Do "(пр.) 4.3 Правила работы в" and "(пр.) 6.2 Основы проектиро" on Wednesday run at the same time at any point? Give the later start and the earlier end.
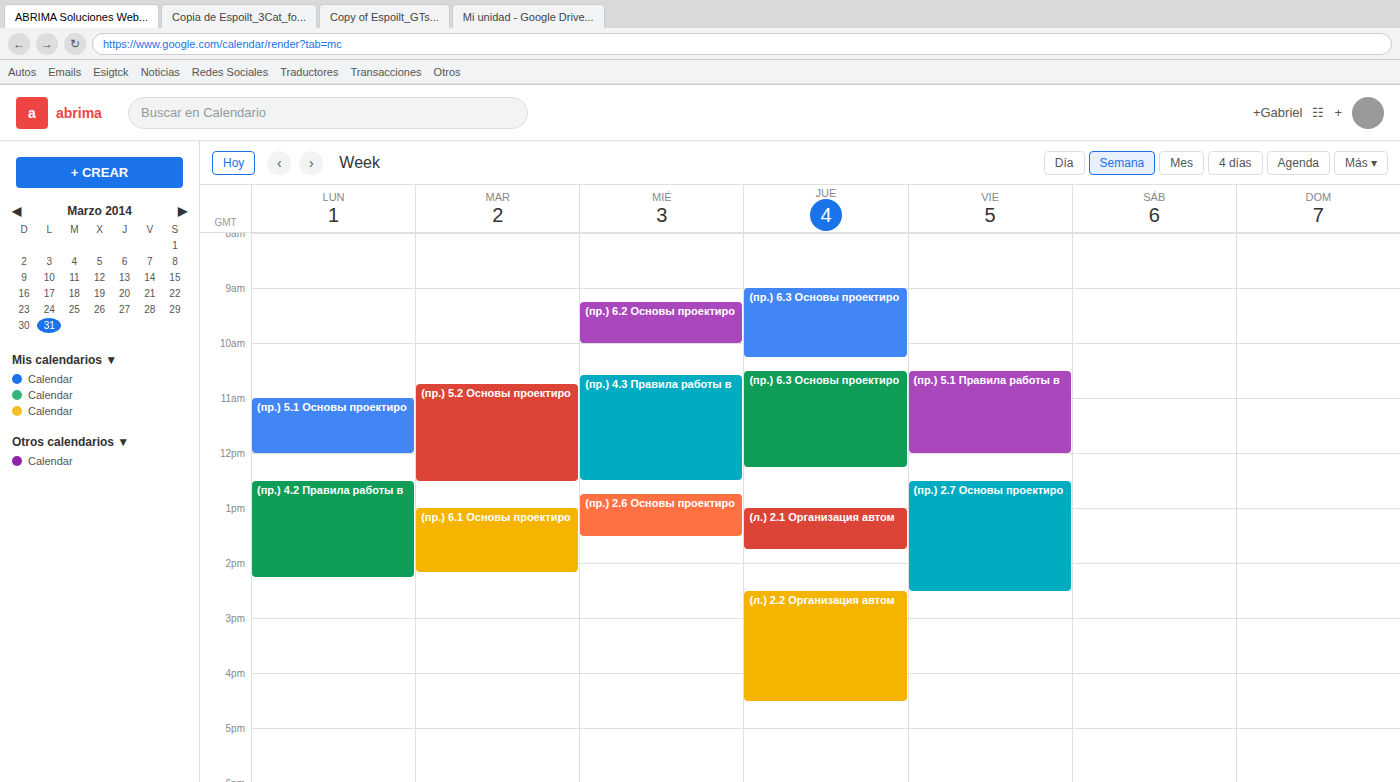
"(пр.) 6.2 Основы проектиро" ends at 10:00 AM and "(пр.) 4.3 Правила работы в" starts at 10:35 AM -- no overlap.